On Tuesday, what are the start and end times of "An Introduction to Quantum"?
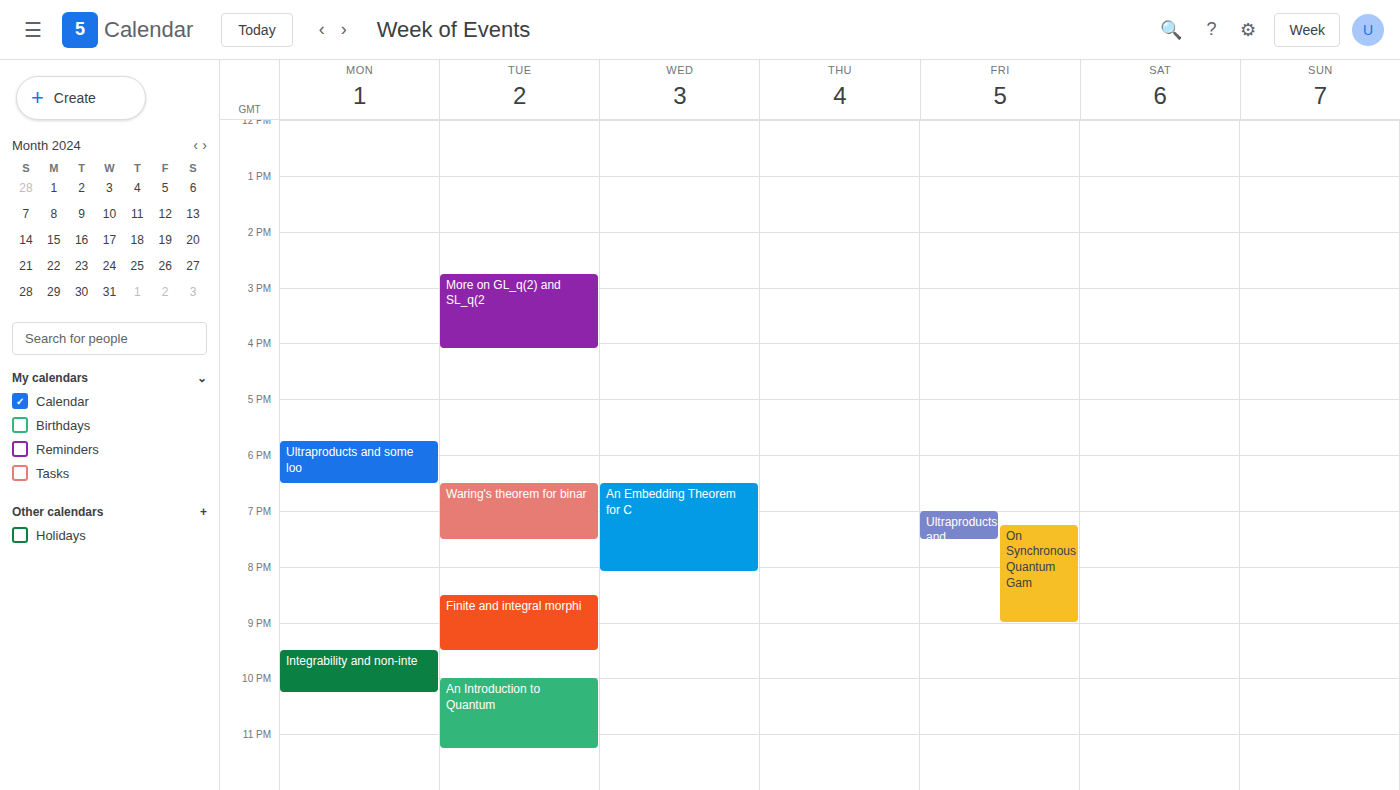
10:00 PM to 11:15 PM